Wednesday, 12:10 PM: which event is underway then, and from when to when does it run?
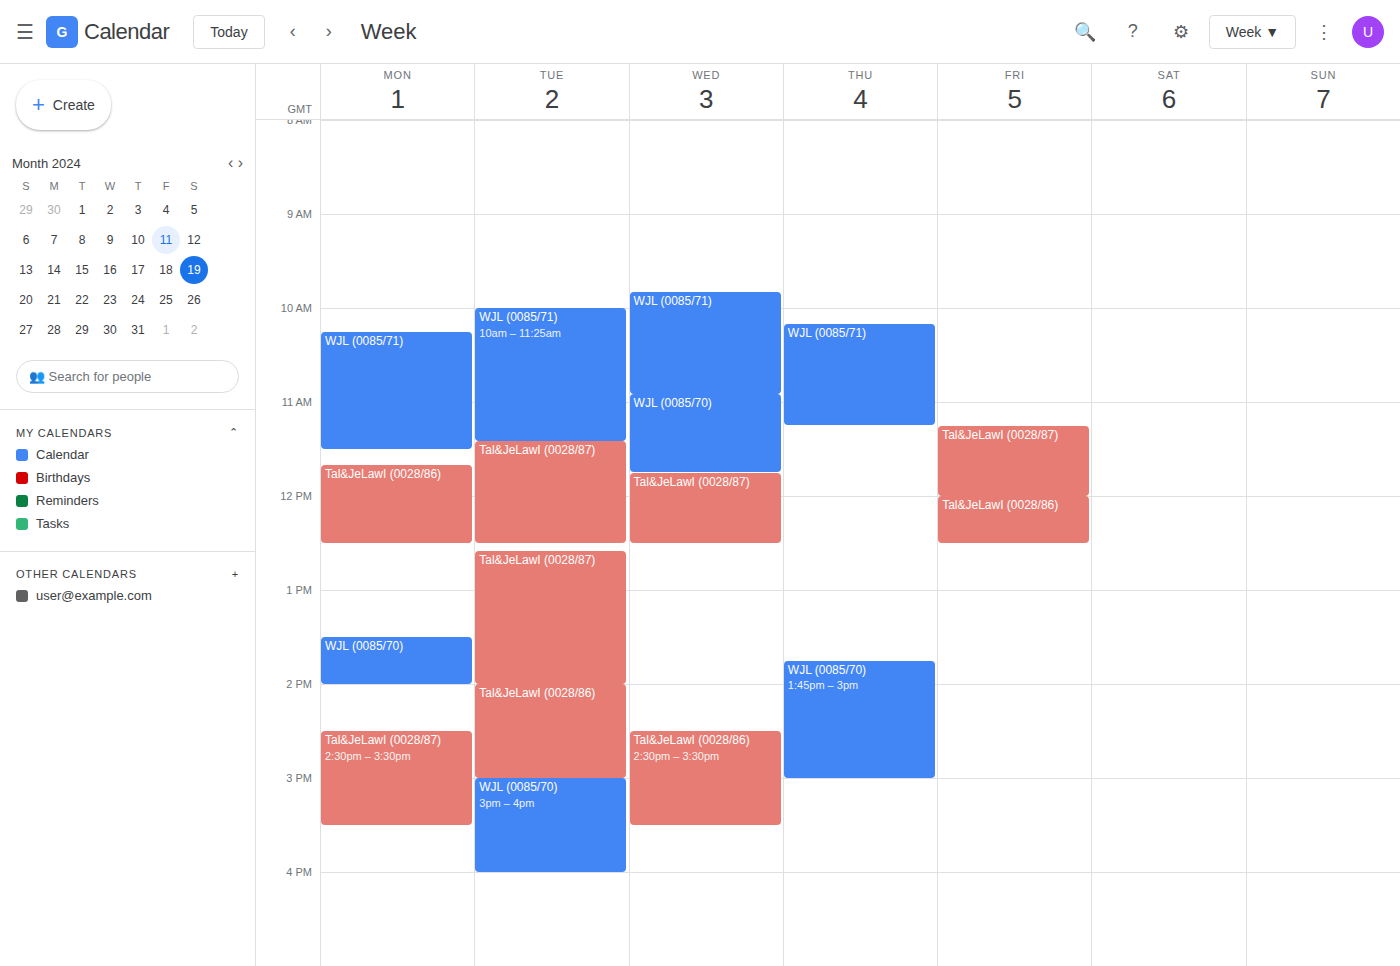
"Tal&JeLawI (0028/87)", 11:45 AM to 12:30 PM